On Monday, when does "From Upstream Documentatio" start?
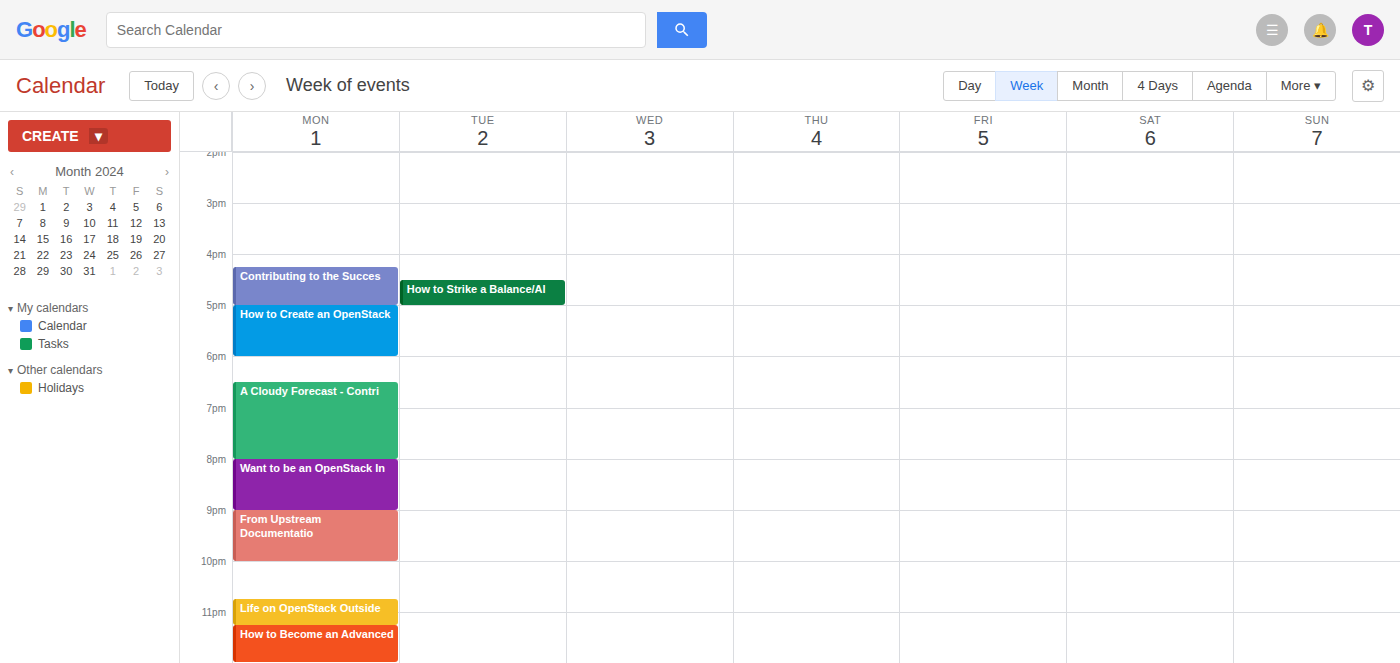
9:00 PM